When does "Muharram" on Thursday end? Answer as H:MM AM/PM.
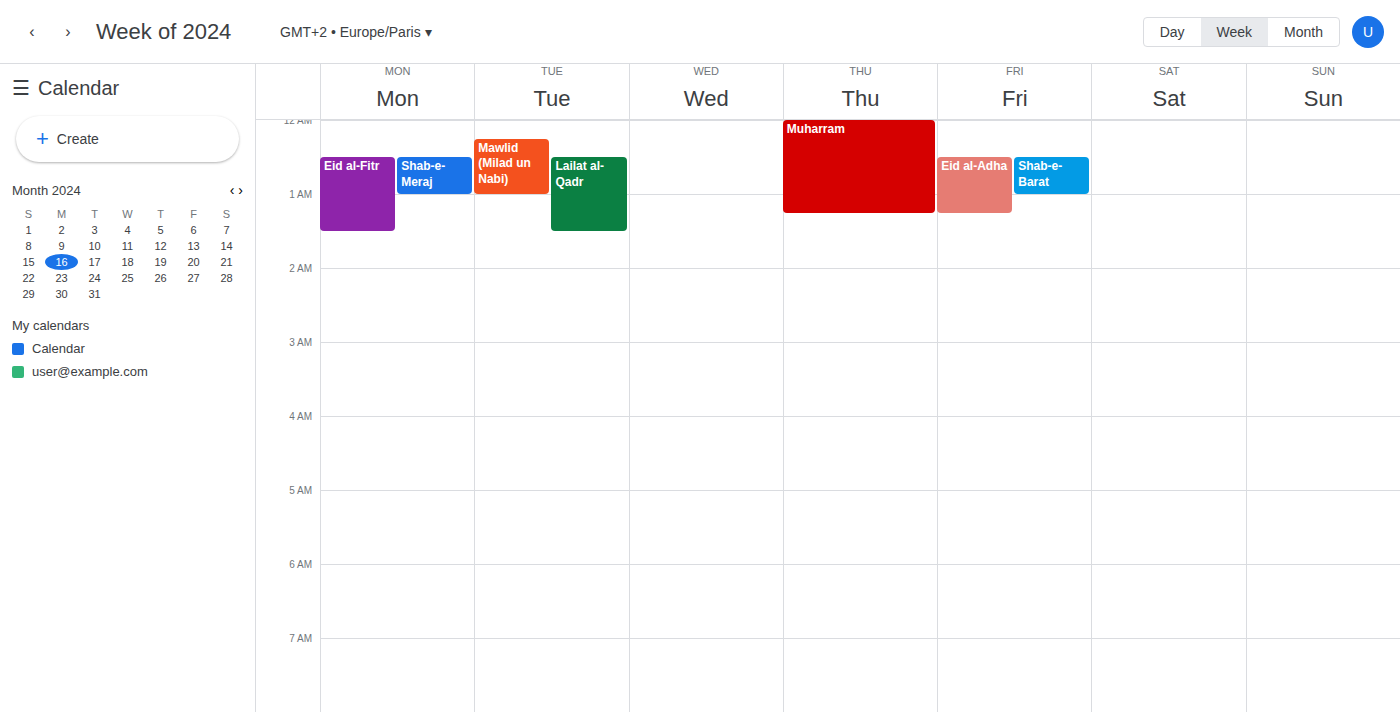
1:15 AM